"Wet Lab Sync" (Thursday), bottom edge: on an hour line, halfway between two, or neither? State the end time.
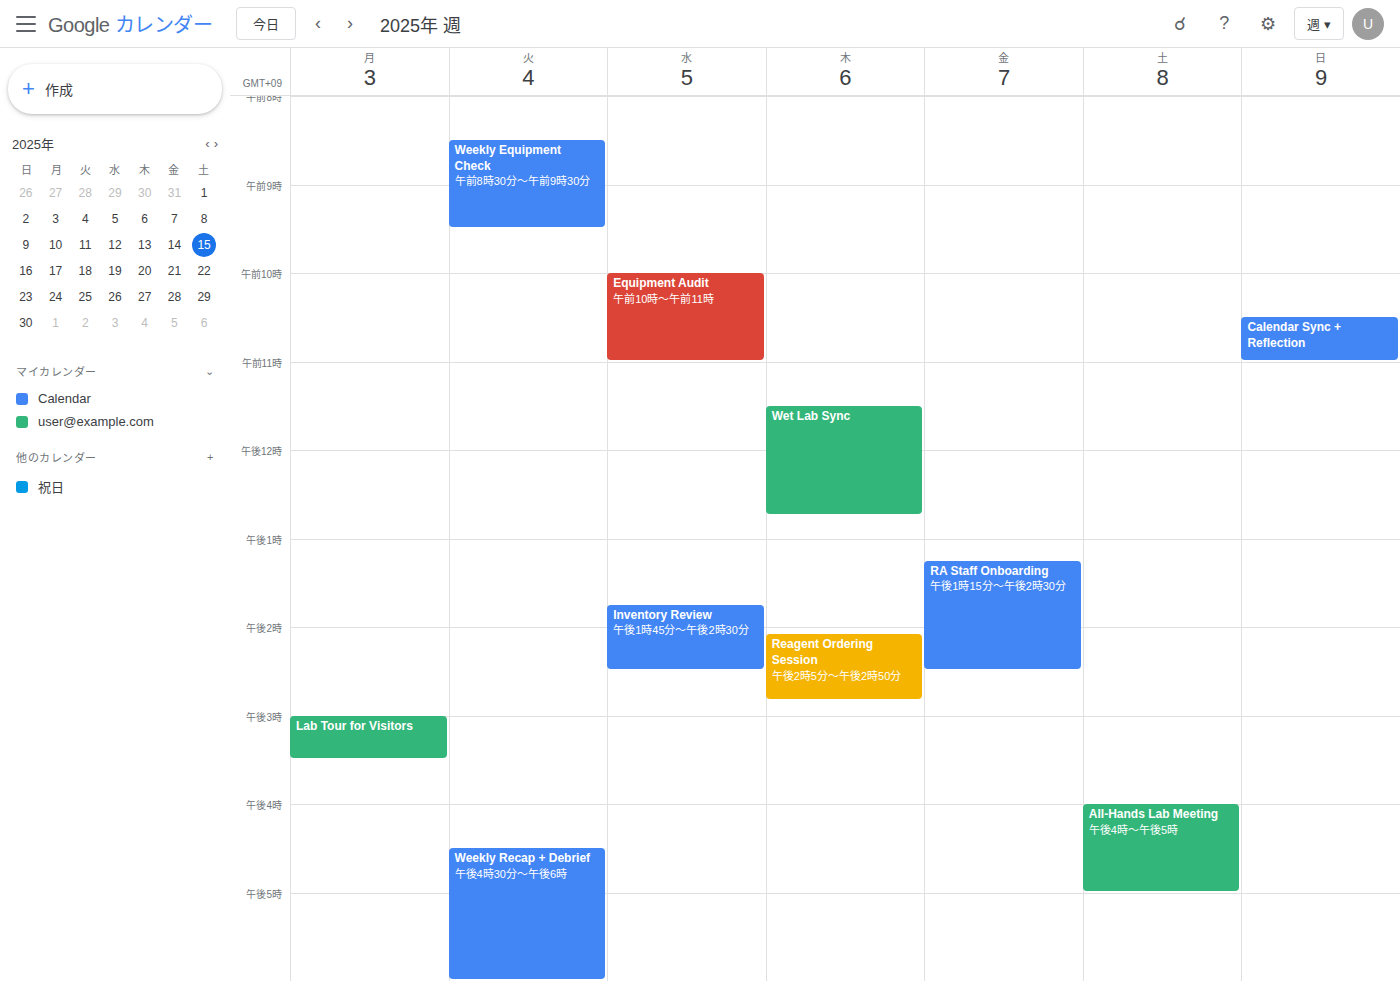
12:45 -- neither: three quarters of the way from the 12:00 line to the 13:00 line.